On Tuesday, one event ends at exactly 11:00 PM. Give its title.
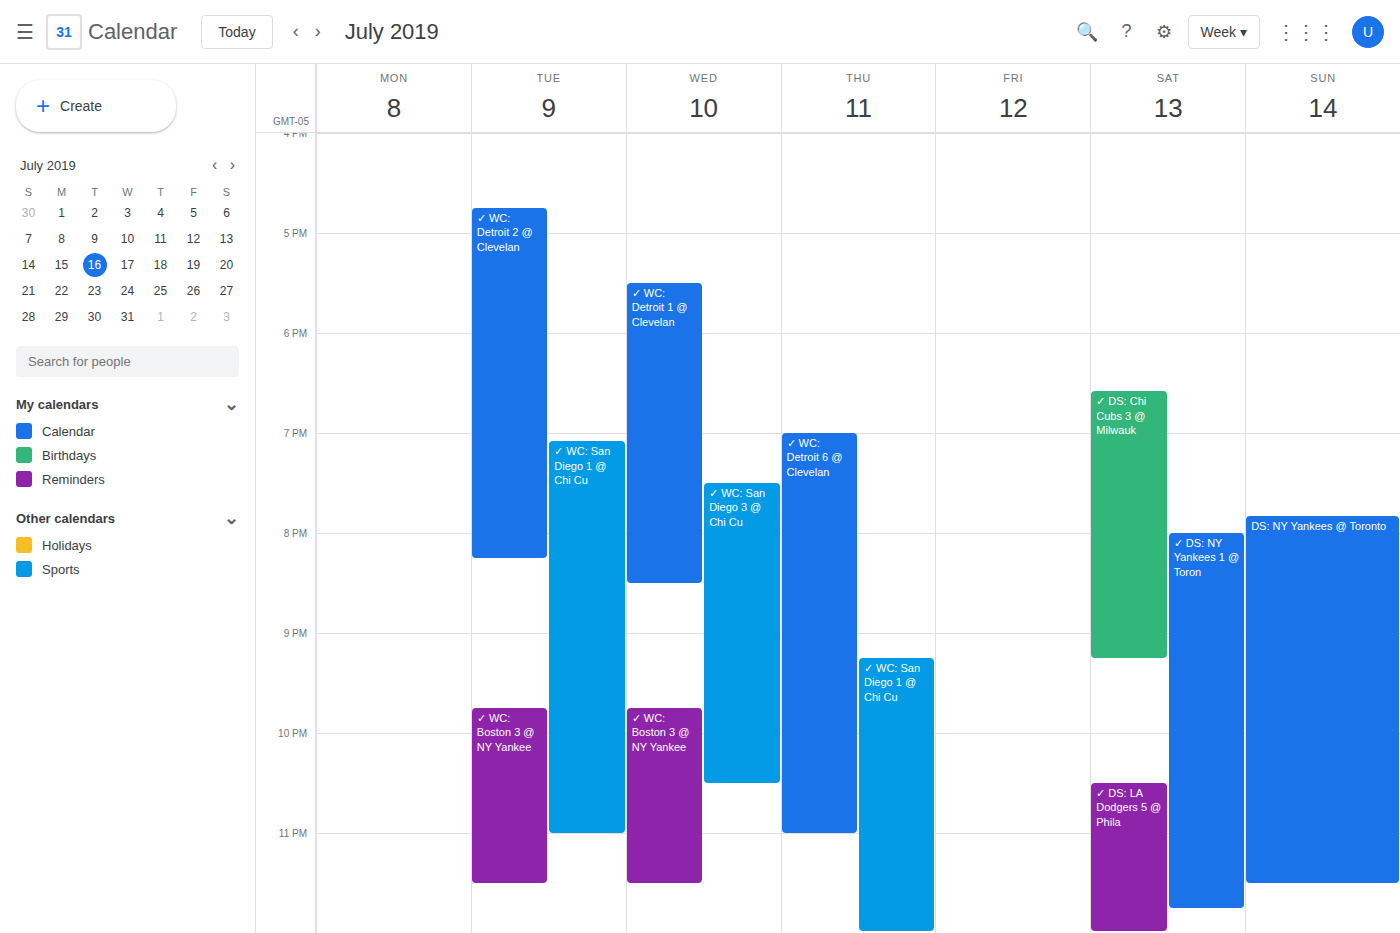
"✓ WC: San Diego 1 @ Chi Cu"